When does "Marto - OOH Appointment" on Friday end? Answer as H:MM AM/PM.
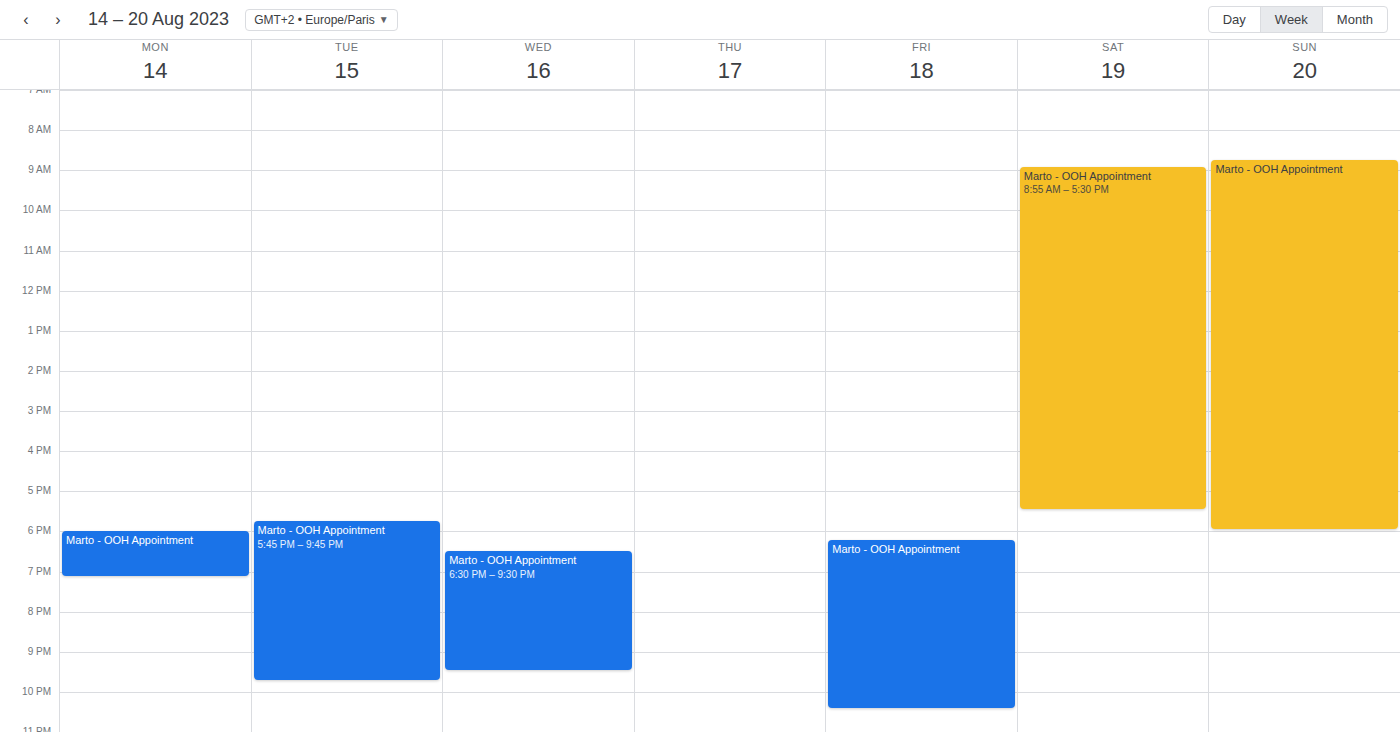
10:30 PM